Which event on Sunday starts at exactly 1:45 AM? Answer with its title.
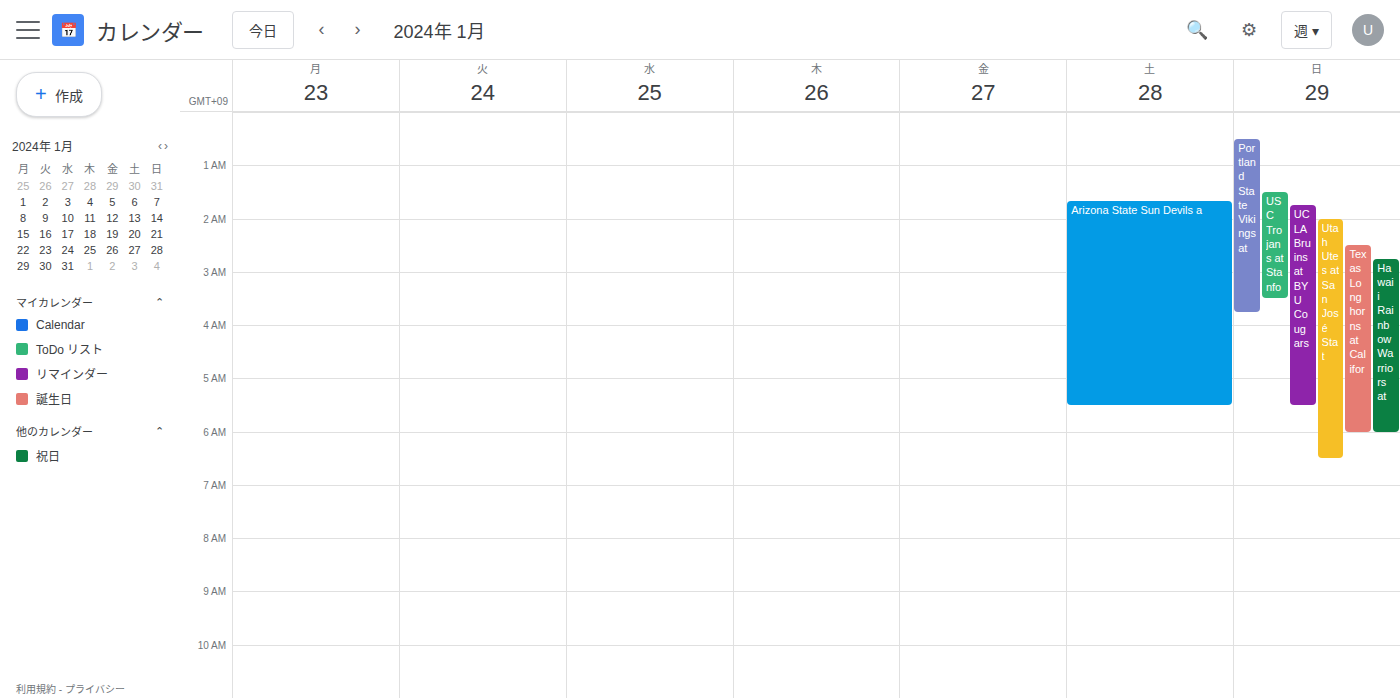
"UCLA Bruins at BYU Cougars"